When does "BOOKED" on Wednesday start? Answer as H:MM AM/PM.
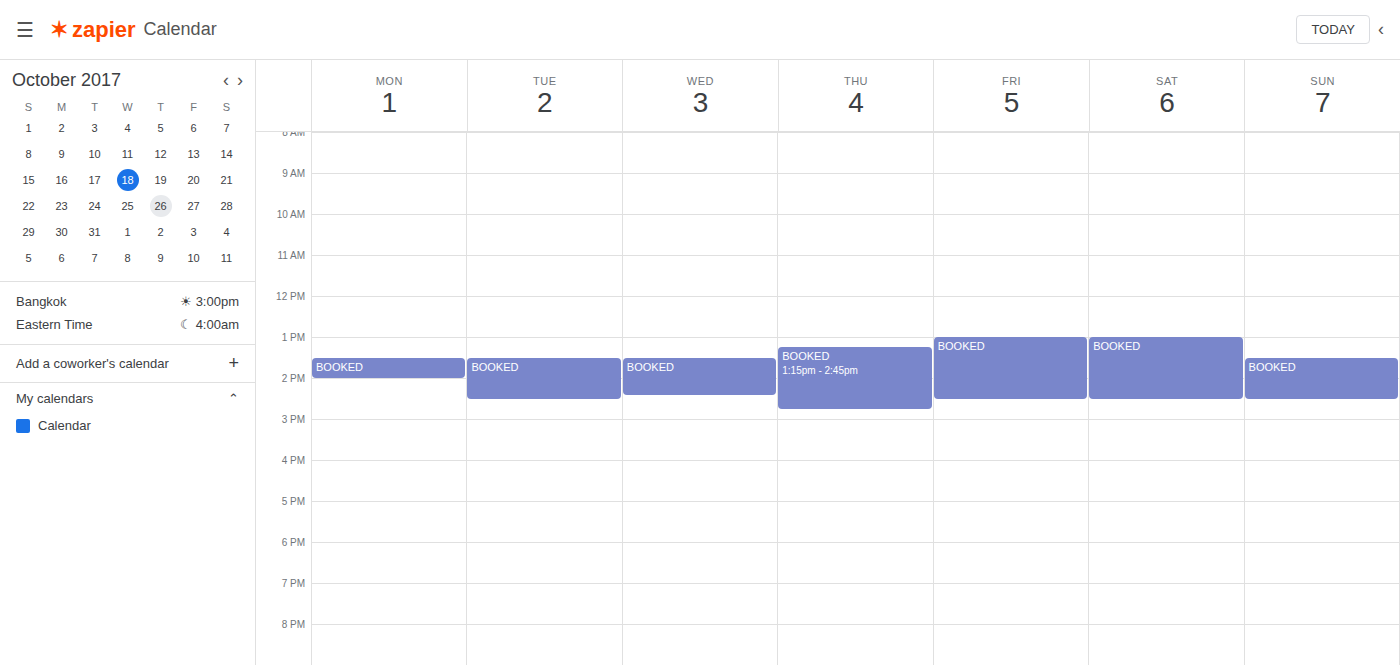
1:30 PM